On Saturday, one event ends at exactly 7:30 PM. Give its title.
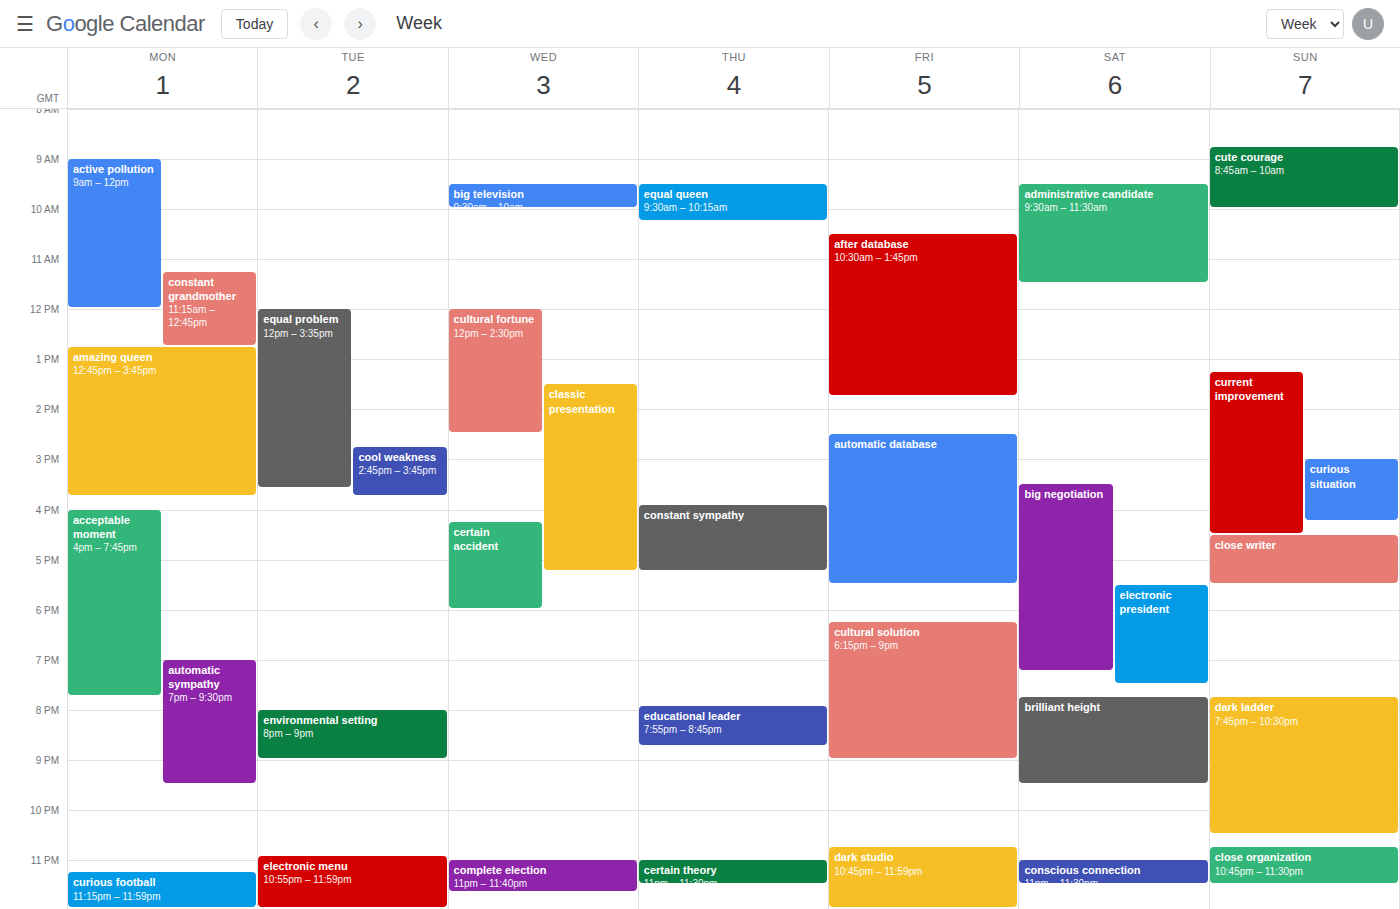
"electronic president"